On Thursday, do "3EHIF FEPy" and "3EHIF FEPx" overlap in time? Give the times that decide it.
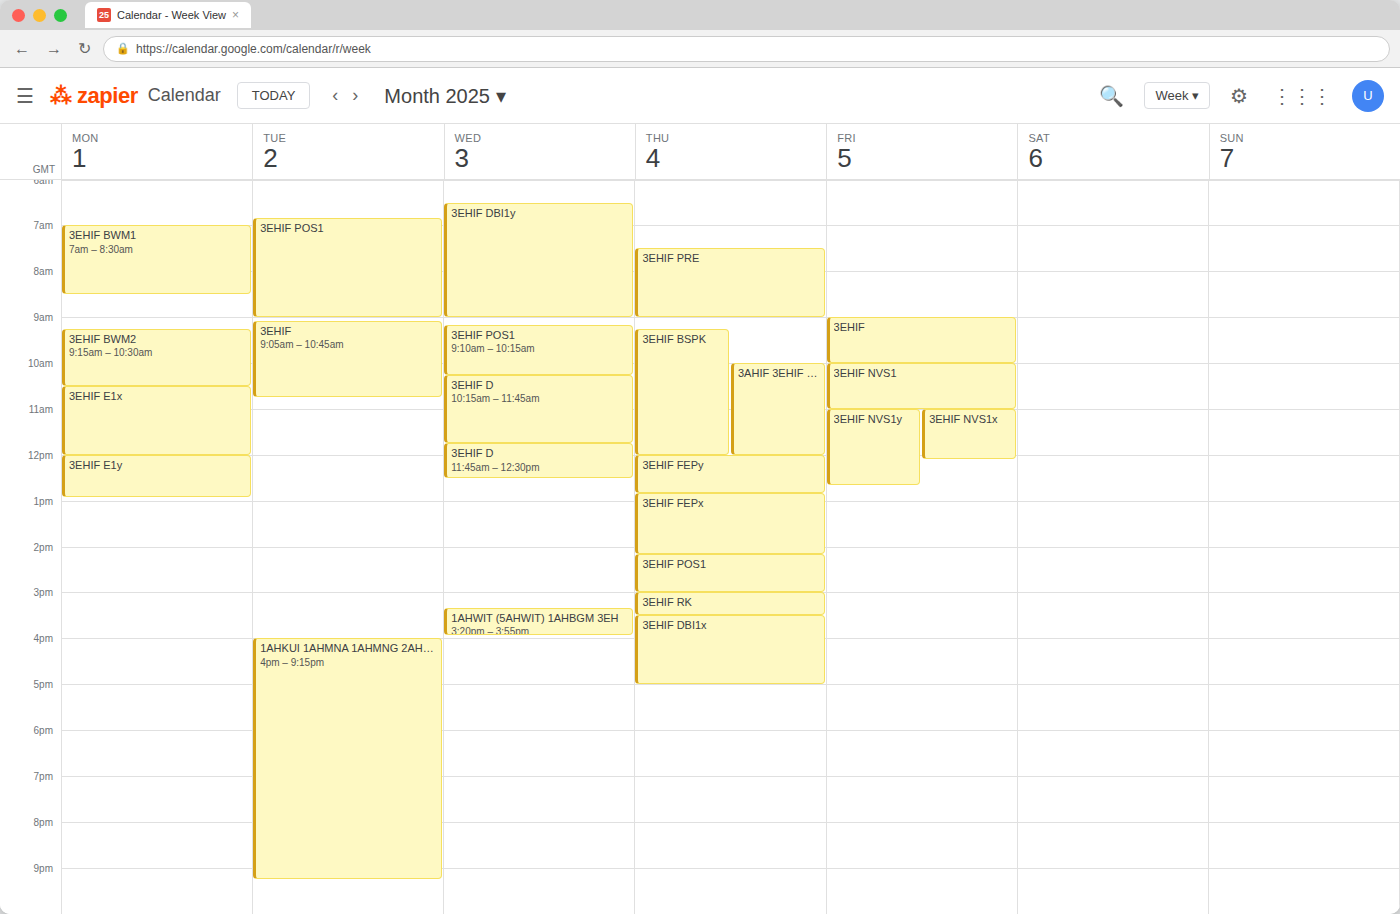
"3EHIF FEPy" ends at 12:50 PM, exactly when "3EHIF FEPx" starts -- they touch but do not overlap.